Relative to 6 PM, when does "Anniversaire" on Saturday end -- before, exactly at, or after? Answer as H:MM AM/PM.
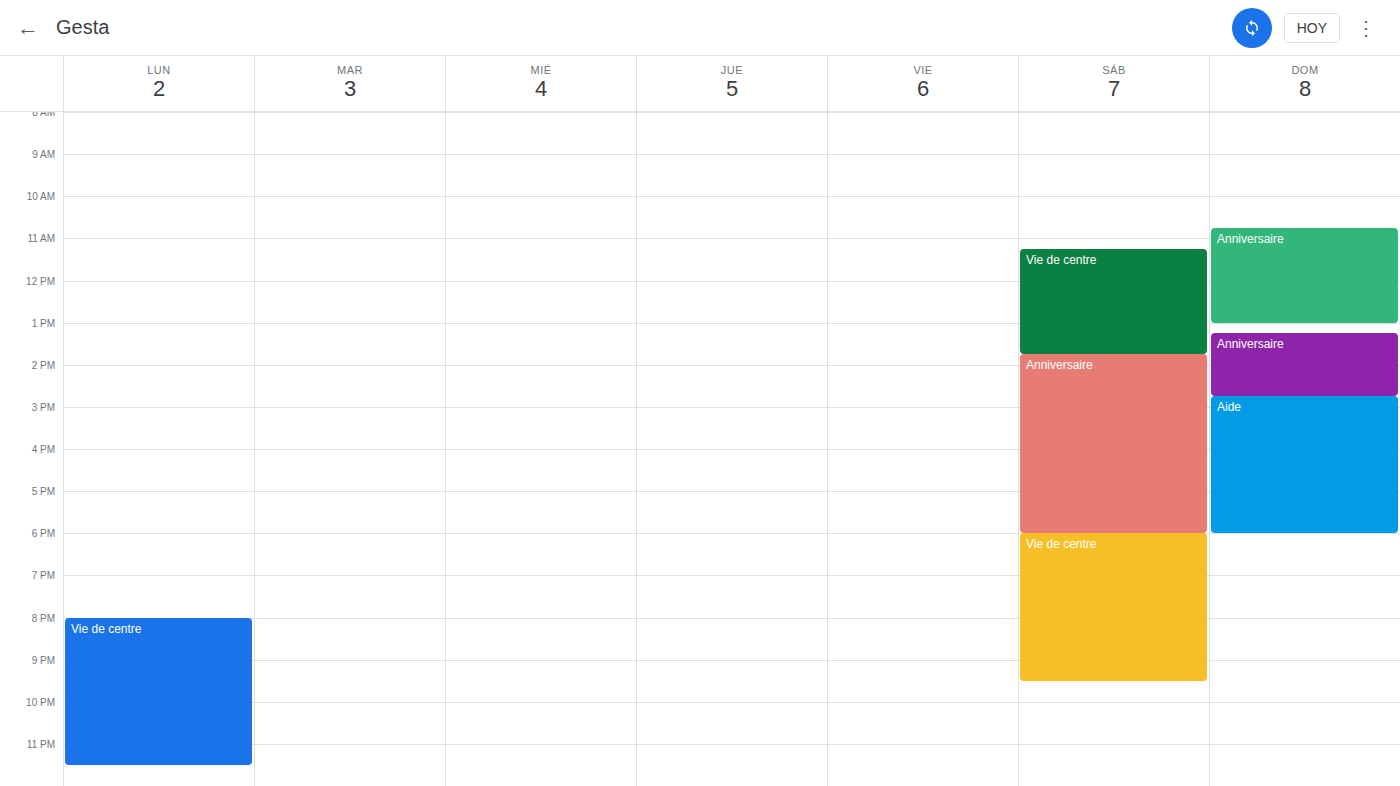
6:00 PM -- exactly at 6 PM, on the 6 PM line.